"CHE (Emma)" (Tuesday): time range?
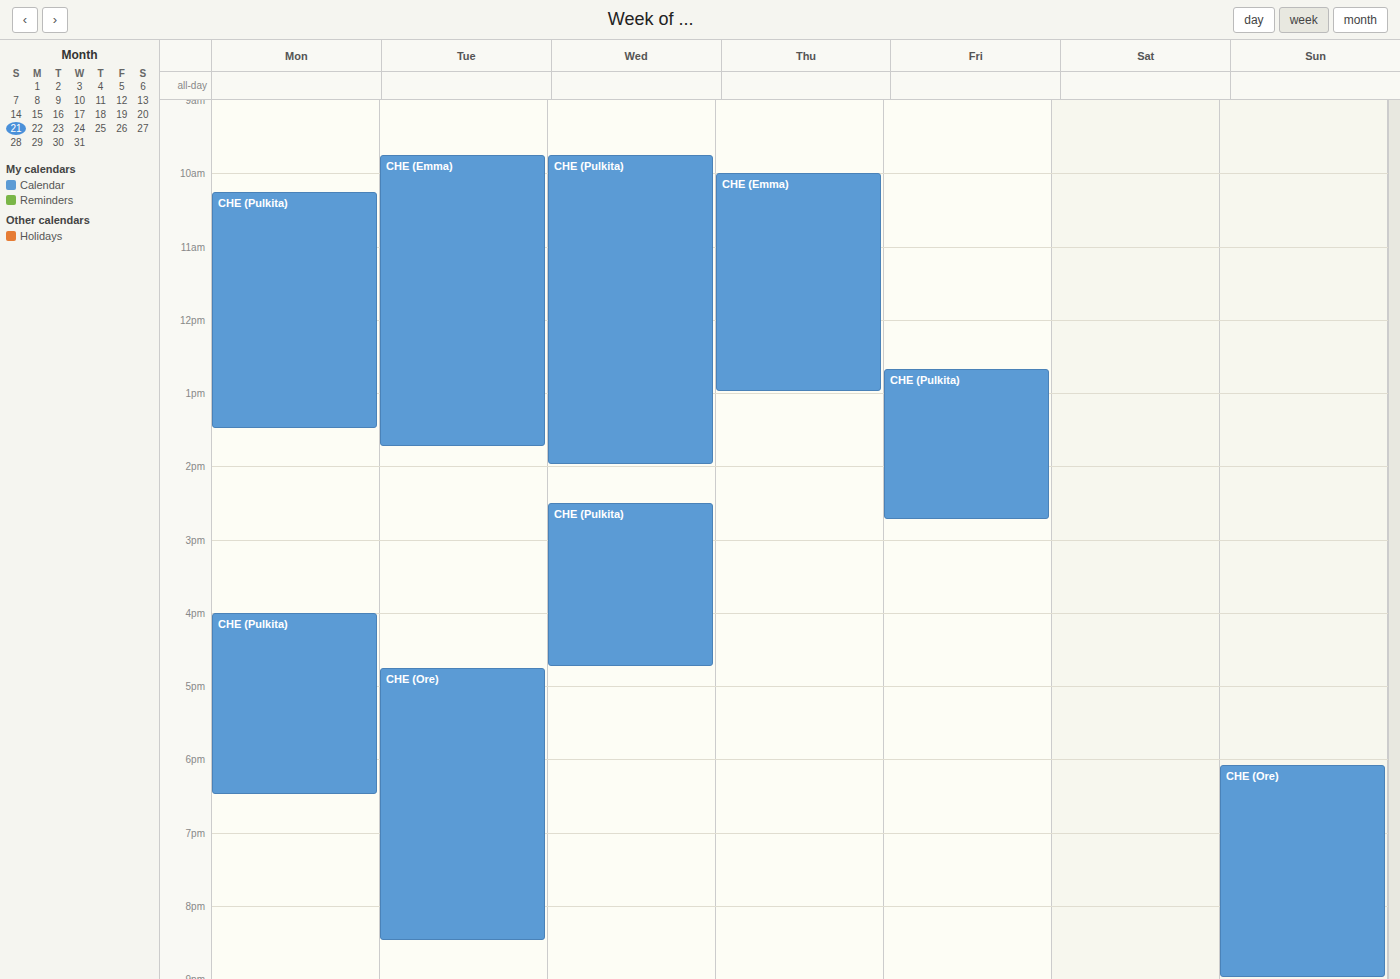
9:45 AM to 1:45 PM